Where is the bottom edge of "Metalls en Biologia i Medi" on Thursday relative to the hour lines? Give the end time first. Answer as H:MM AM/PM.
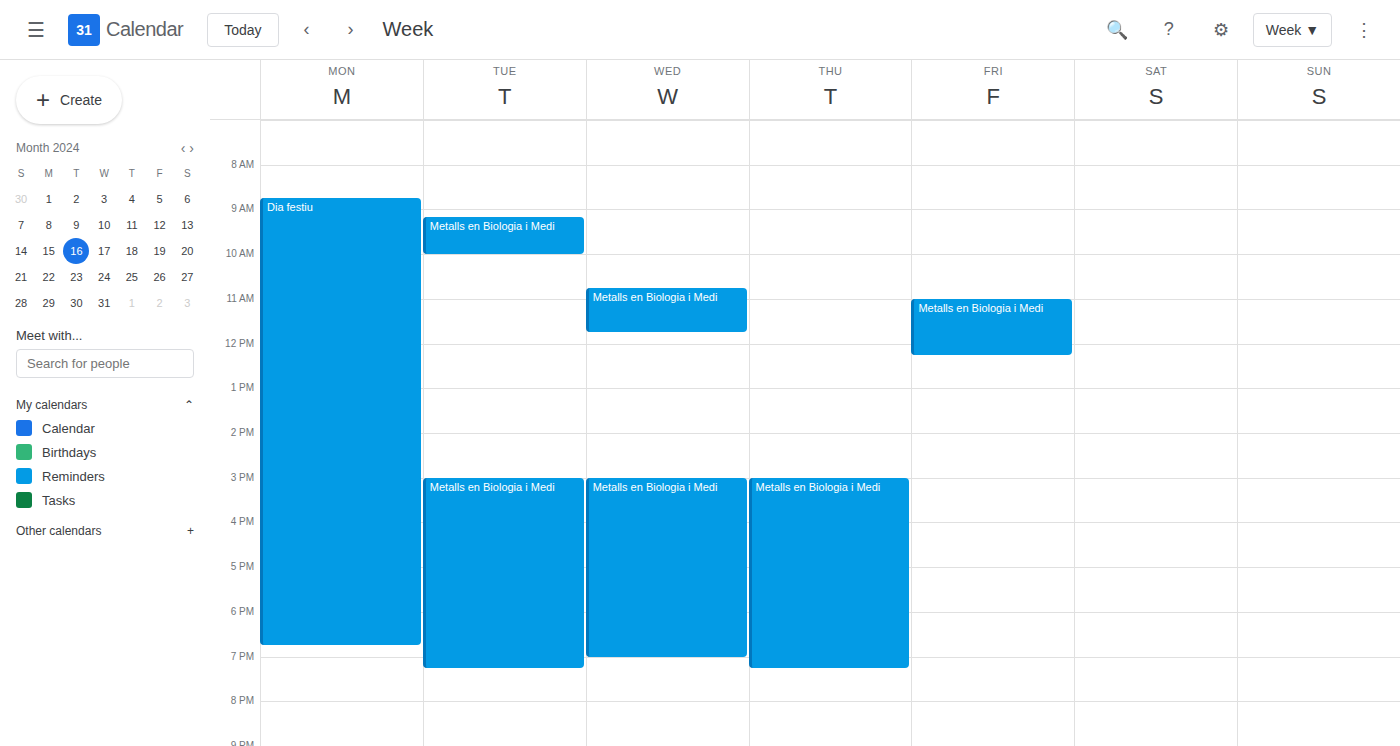
7:15 PM -- neither: a quarter of the way from the 7 PM line to the 8 PM line.